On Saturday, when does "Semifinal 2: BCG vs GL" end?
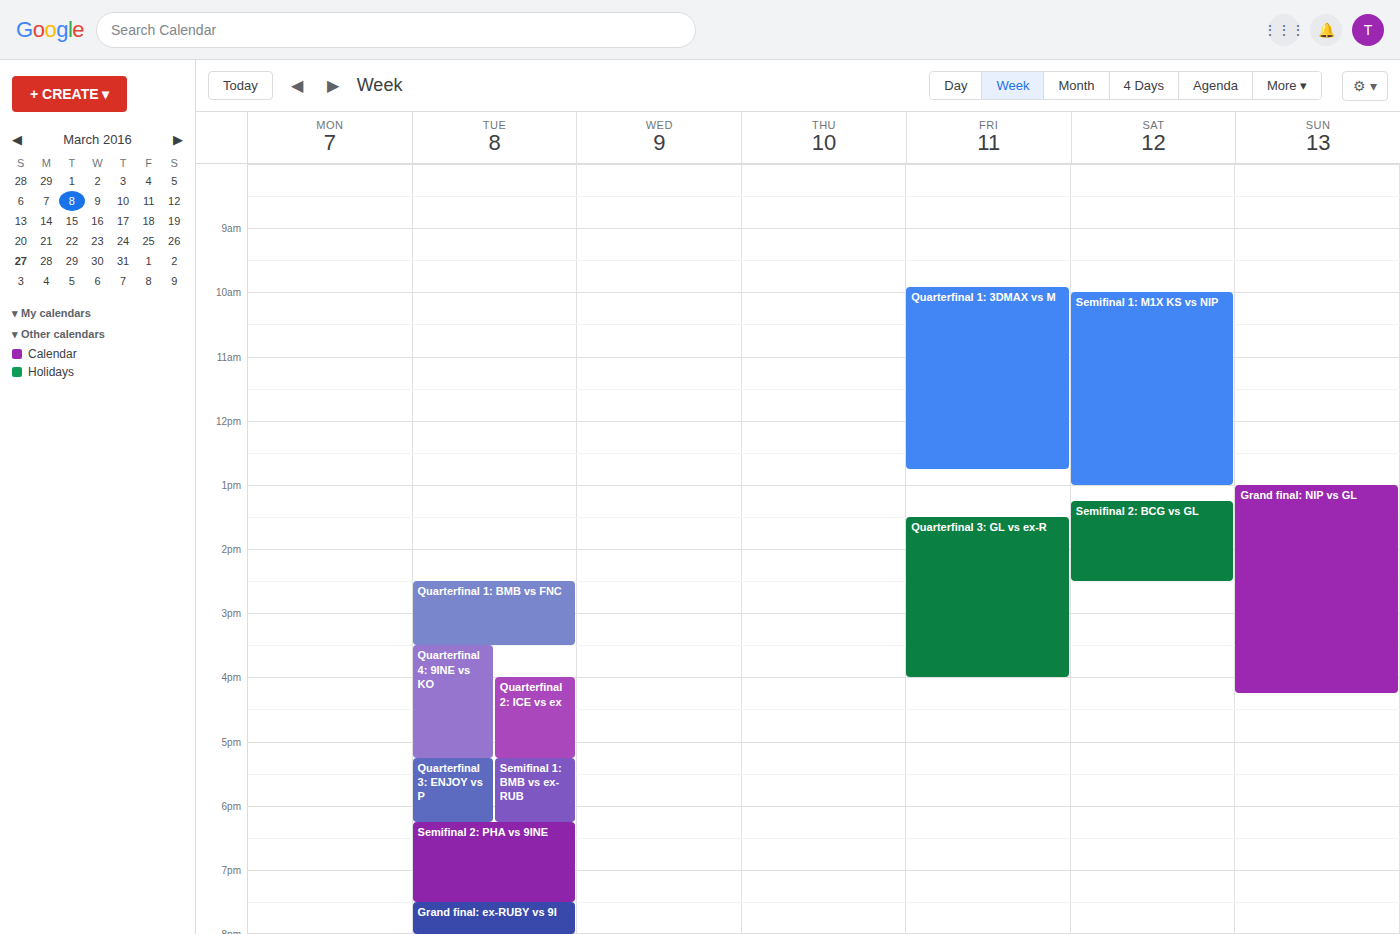
2:30 PM